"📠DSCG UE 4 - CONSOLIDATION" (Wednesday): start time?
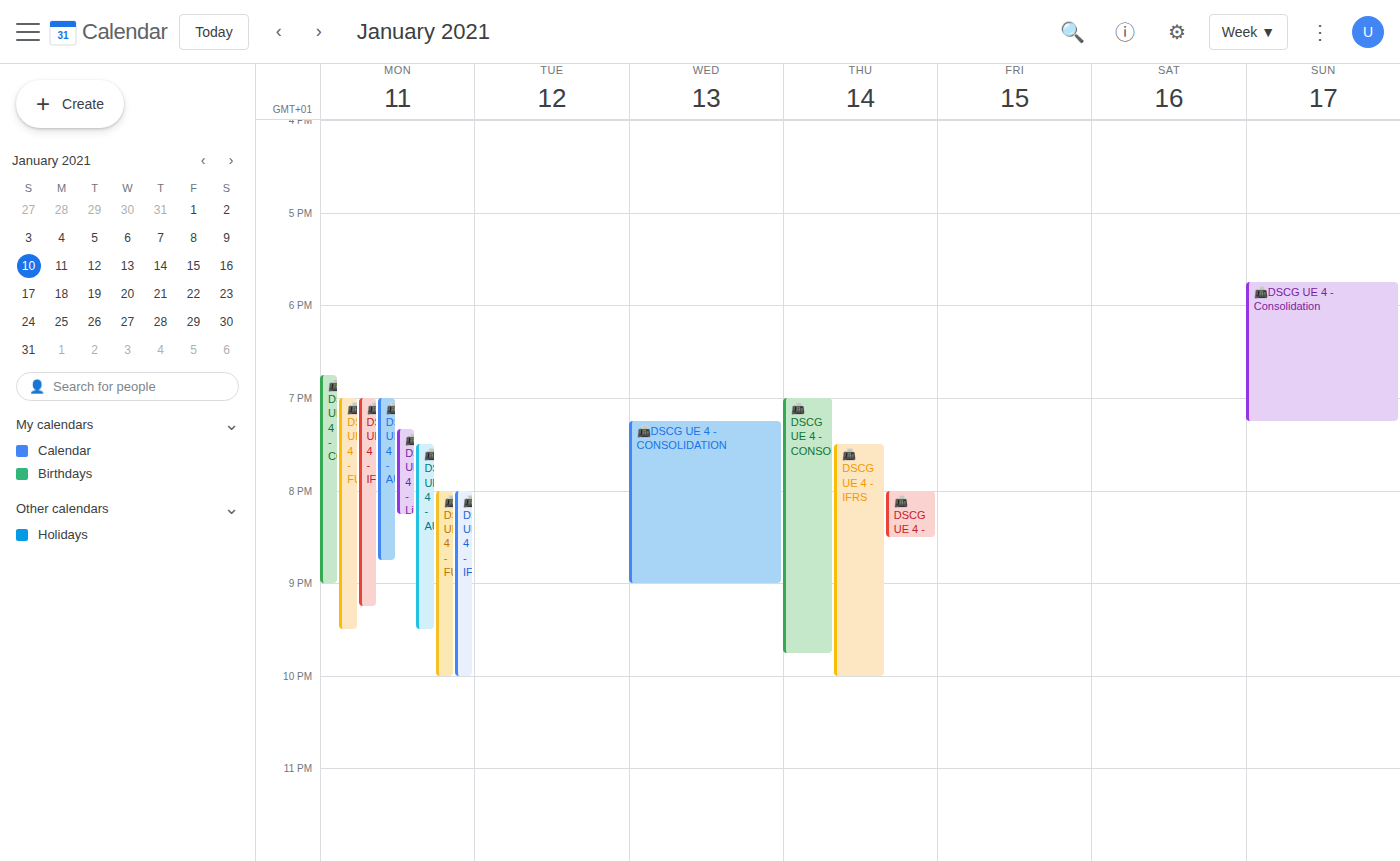
7:15 PM